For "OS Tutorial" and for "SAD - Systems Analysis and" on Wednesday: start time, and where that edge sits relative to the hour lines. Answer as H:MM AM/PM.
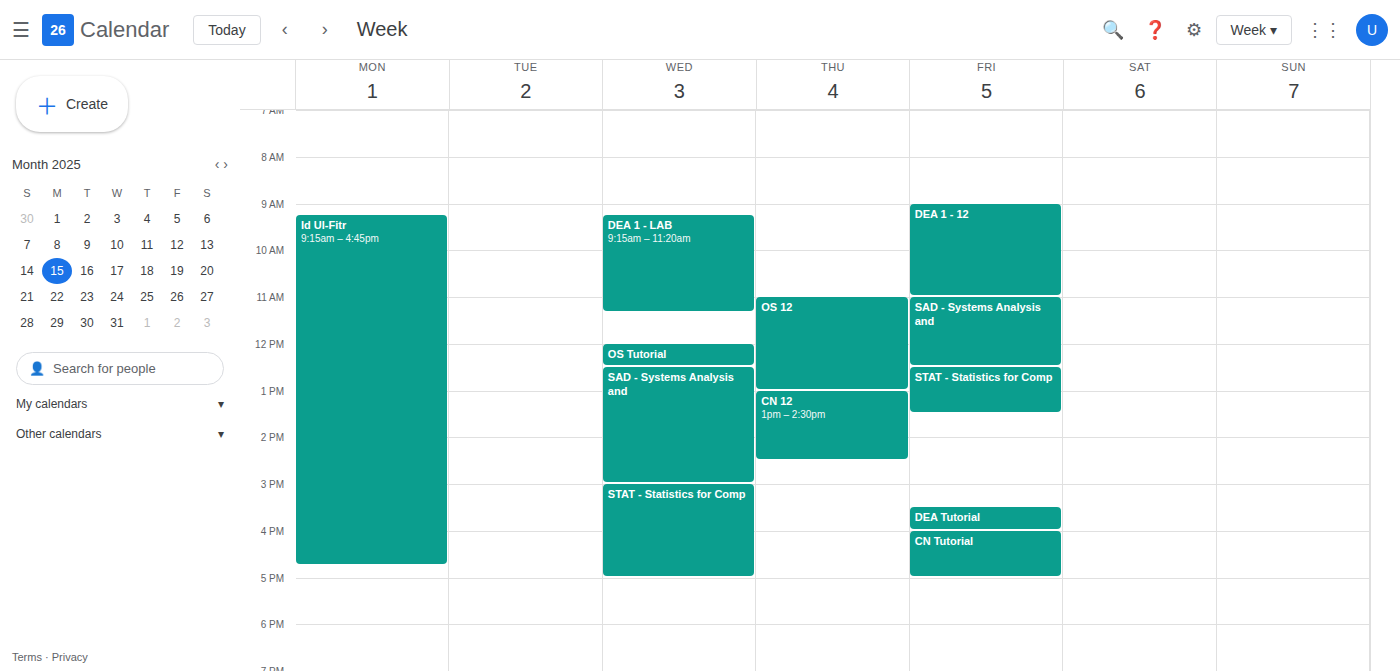
"OS Tutorial": 12:00 PM, exactly on the 12 PM line. "SAD - Systems Analysis and": 12:30 PM, halfway between the 12 PM and 1 PM lines.